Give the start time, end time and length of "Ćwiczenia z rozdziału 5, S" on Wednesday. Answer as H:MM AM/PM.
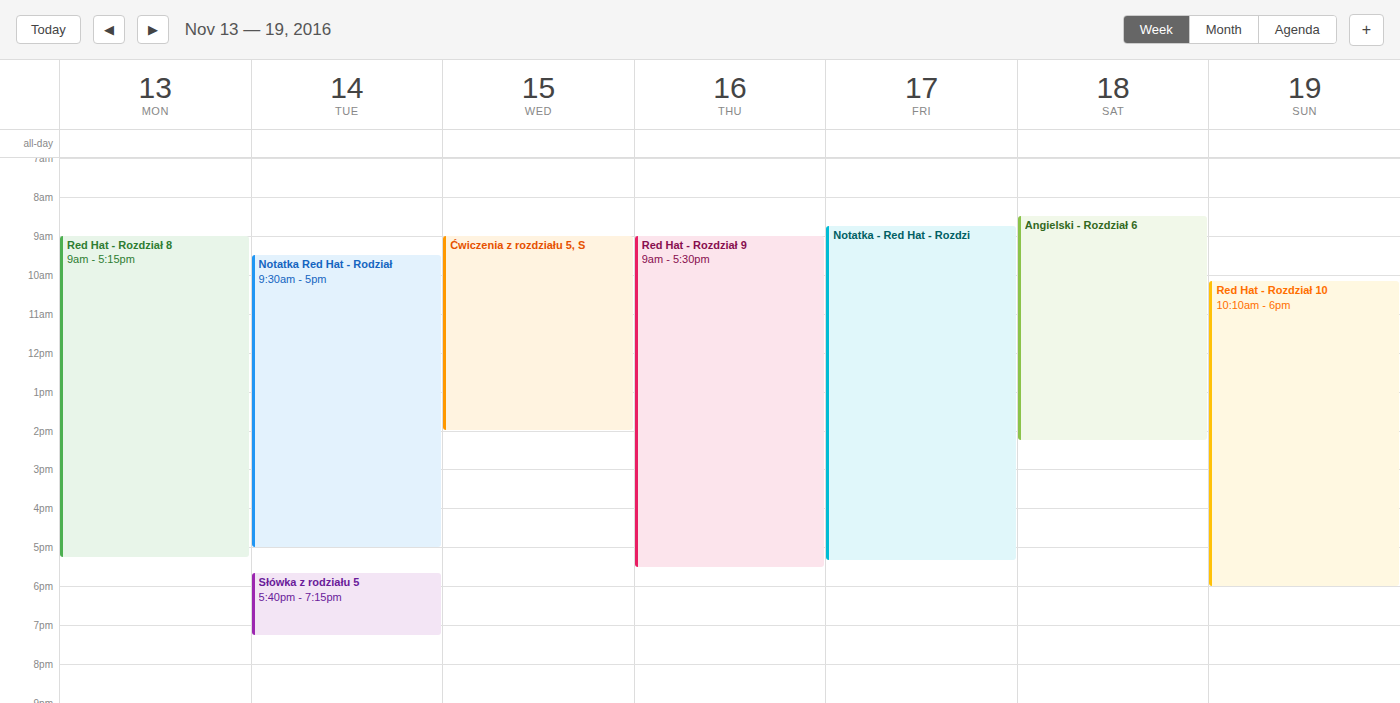
9:00 AM to 2:00 PM, 5 hours